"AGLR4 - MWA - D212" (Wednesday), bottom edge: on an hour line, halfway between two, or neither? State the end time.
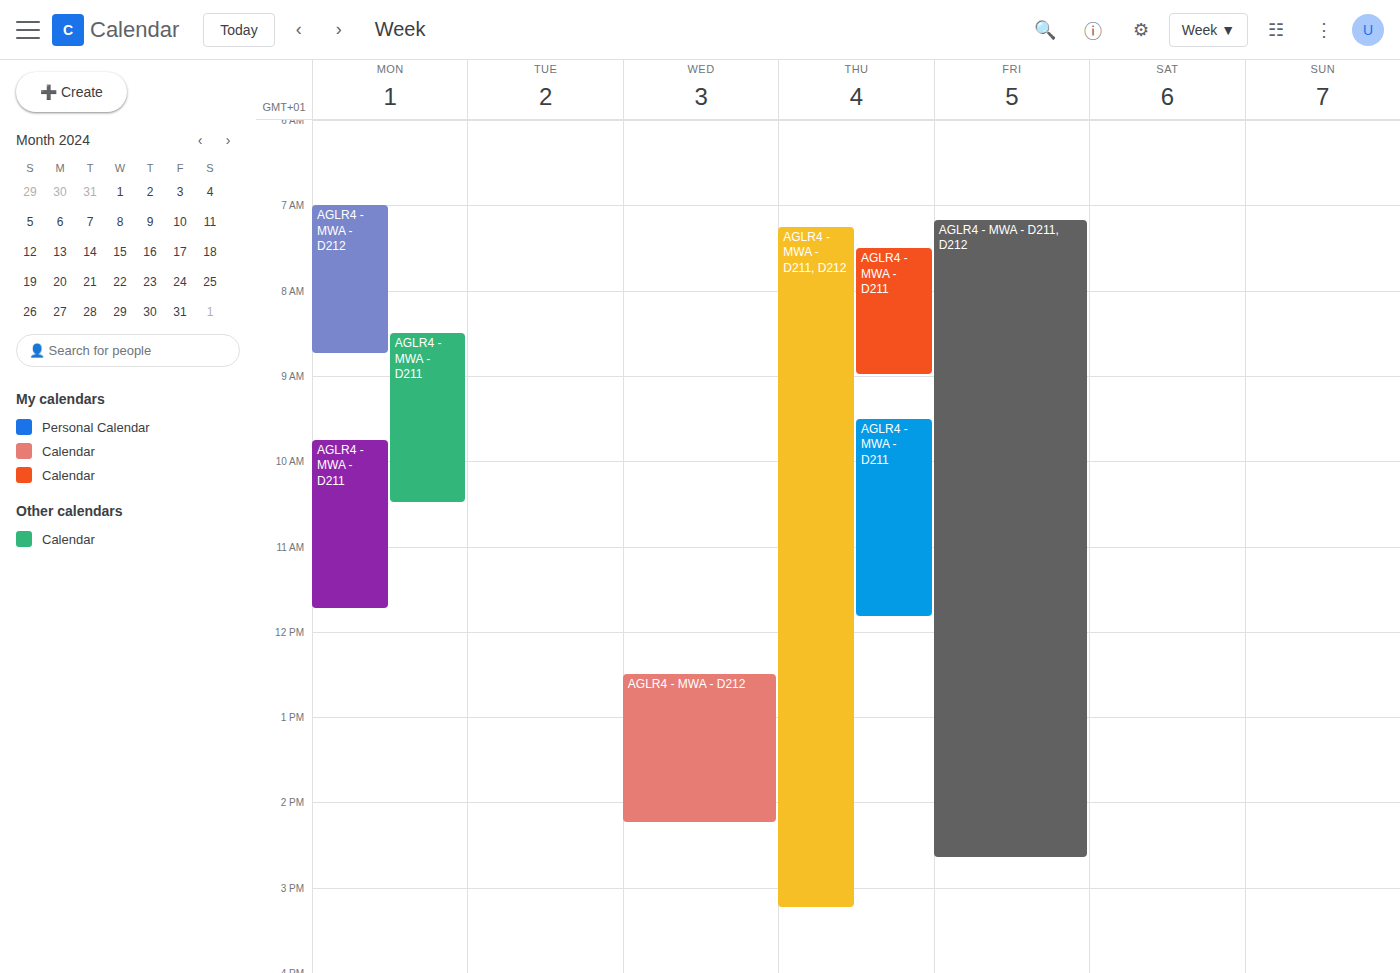
2:15 PM -- neither: a quarter of the way from the 2 PM line to the 3 PM line.